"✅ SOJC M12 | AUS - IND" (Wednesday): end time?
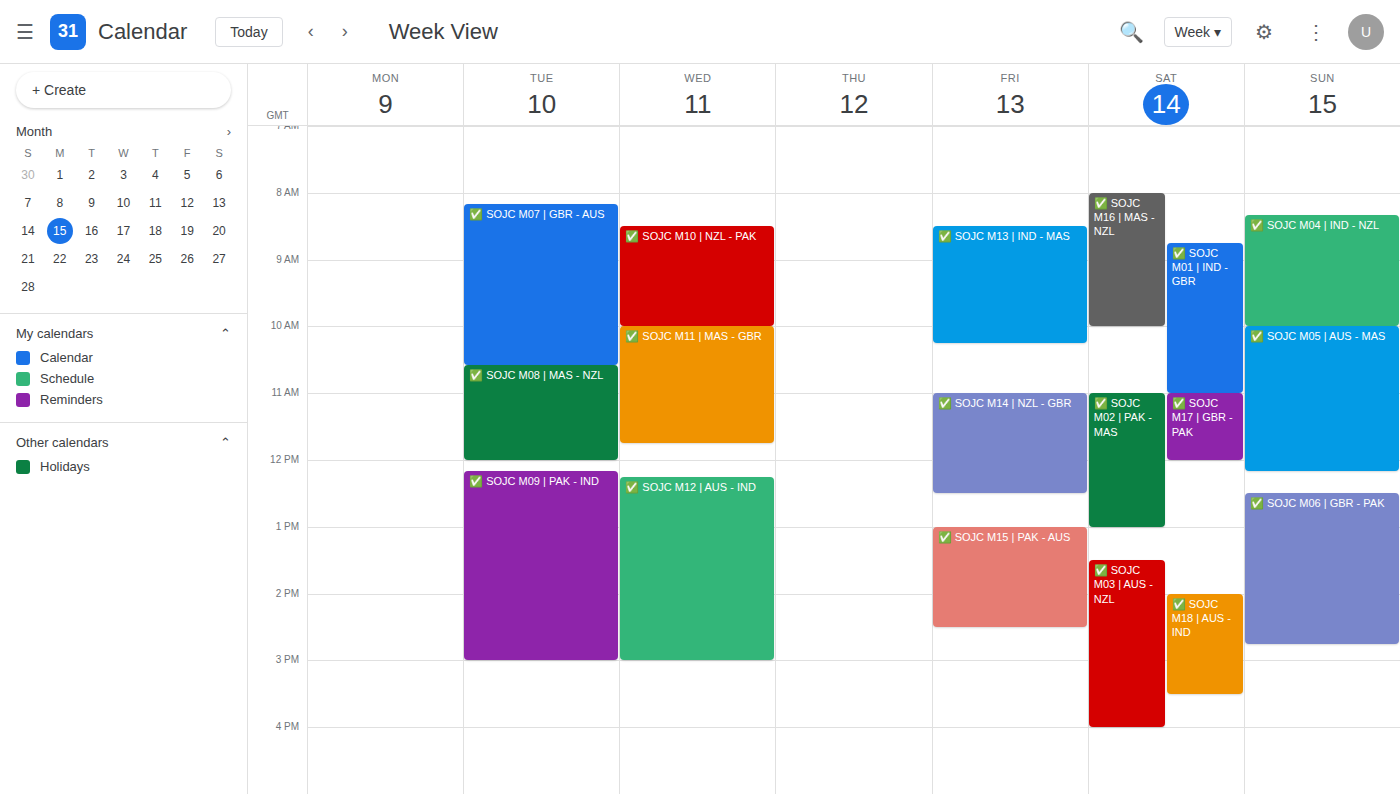
3:00 PM